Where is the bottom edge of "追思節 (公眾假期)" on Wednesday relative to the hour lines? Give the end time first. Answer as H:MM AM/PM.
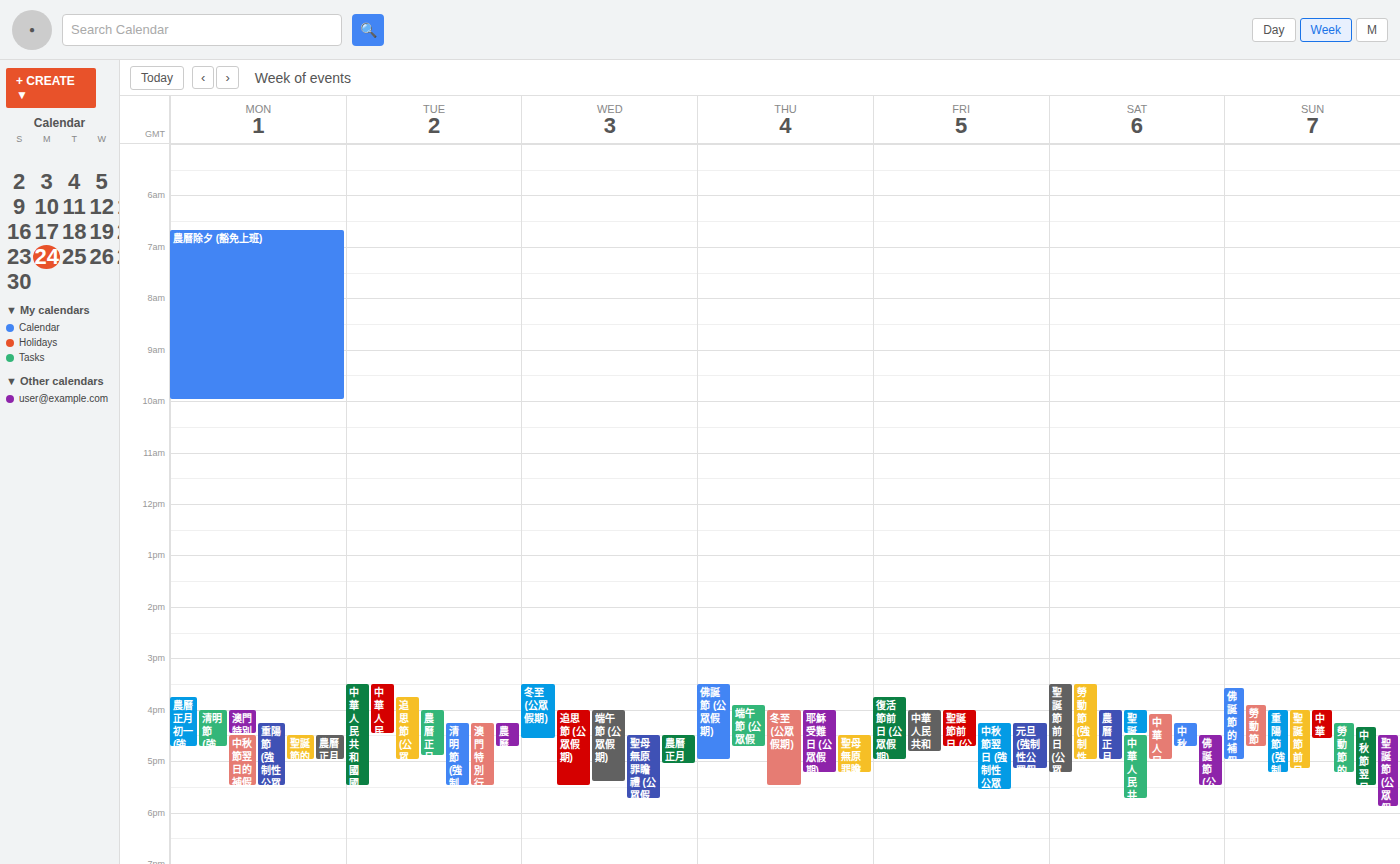
5:30 PM -- halfway between the 5 PM and 6 PM lines.